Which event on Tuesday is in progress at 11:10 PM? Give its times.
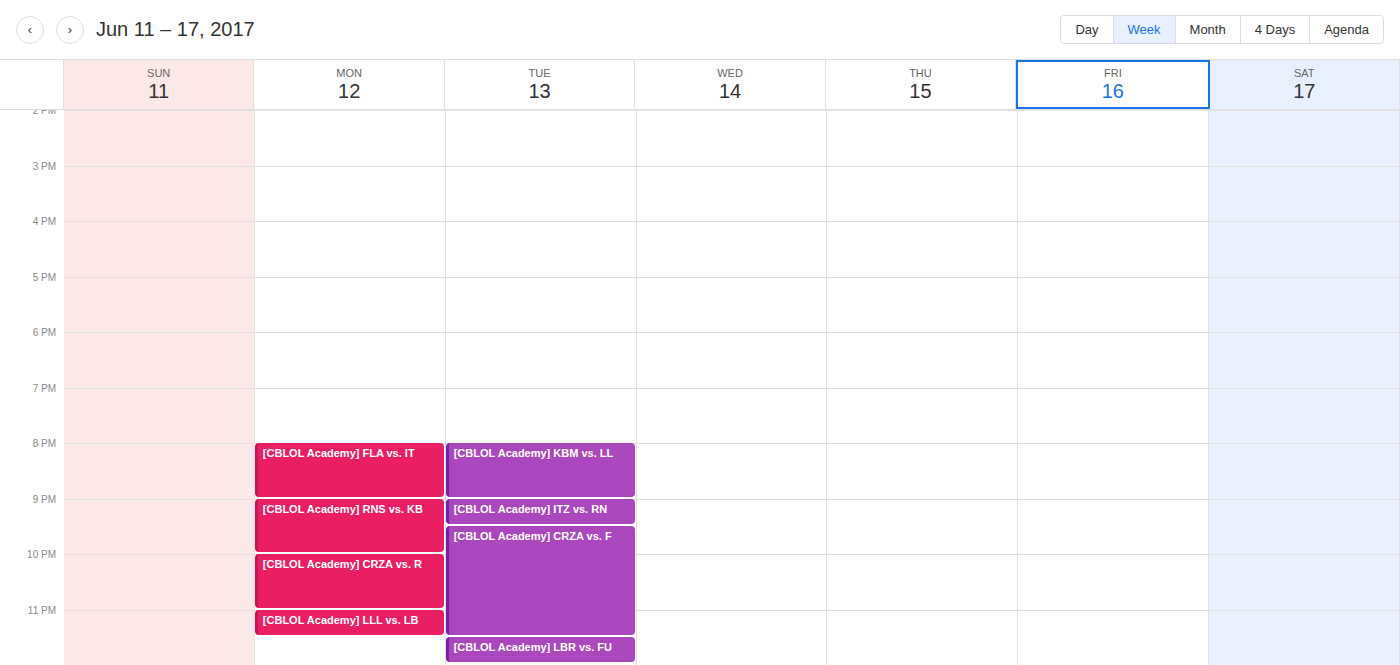
"[CBLOL Academy] CRZA vs. F", 9:30 PM to 11:30 PM